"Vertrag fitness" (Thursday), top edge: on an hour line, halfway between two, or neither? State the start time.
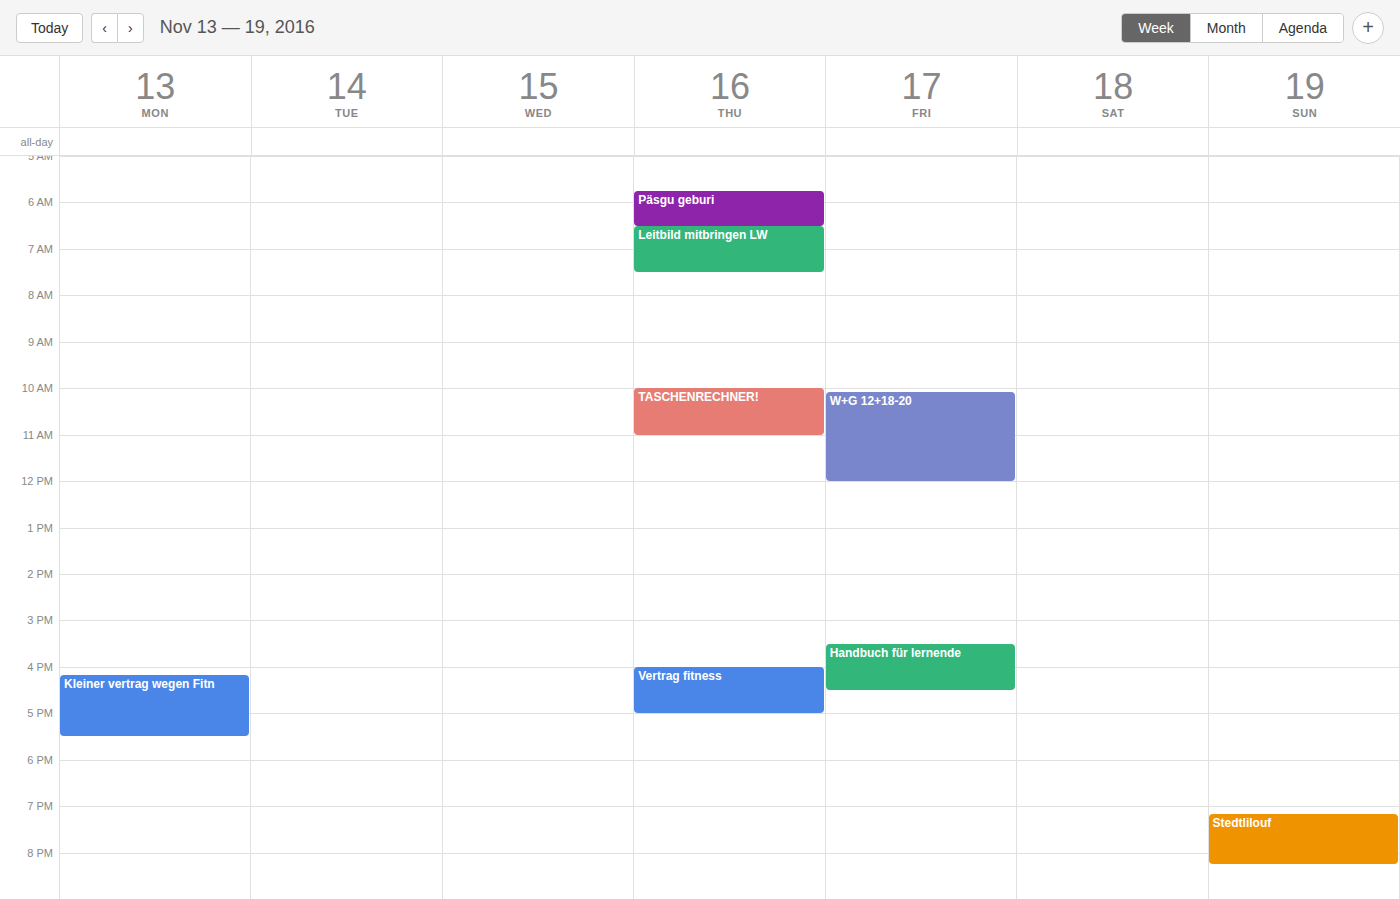
4:00 PM -- exactly on the 4 PM line.